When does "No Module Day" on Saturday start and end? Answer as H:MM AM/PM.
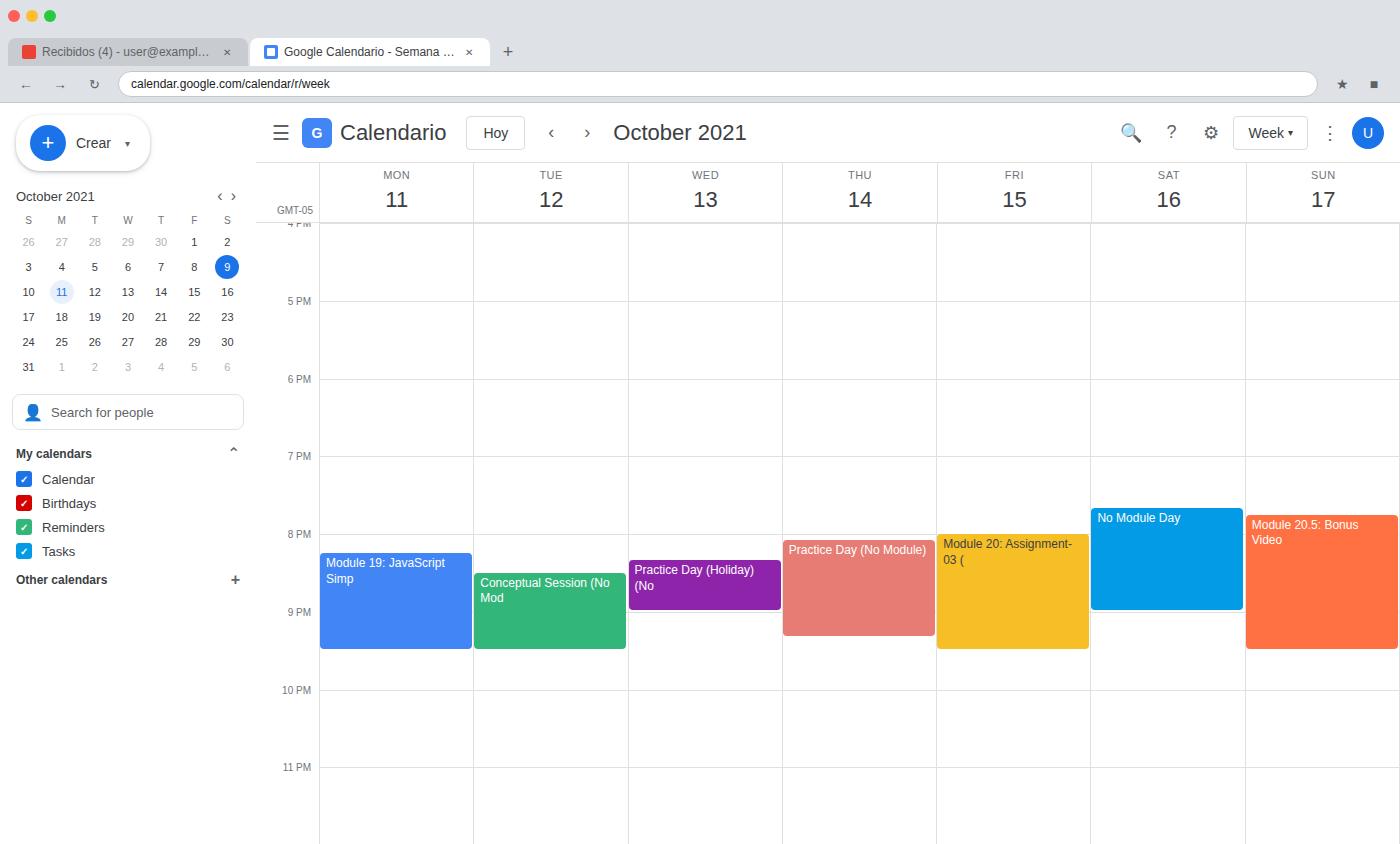
7:40 PM to 9:00 PM